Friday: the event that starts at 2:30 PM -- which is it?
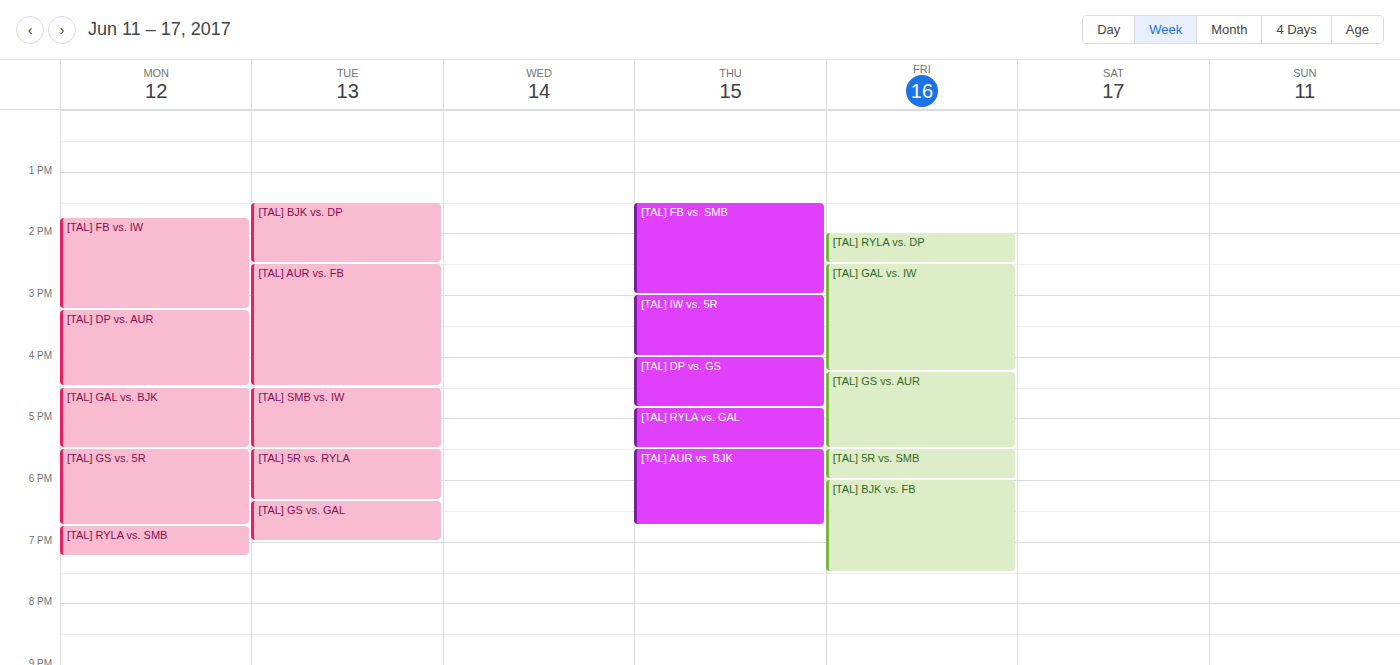
"[TAL] GAL vs. IW"